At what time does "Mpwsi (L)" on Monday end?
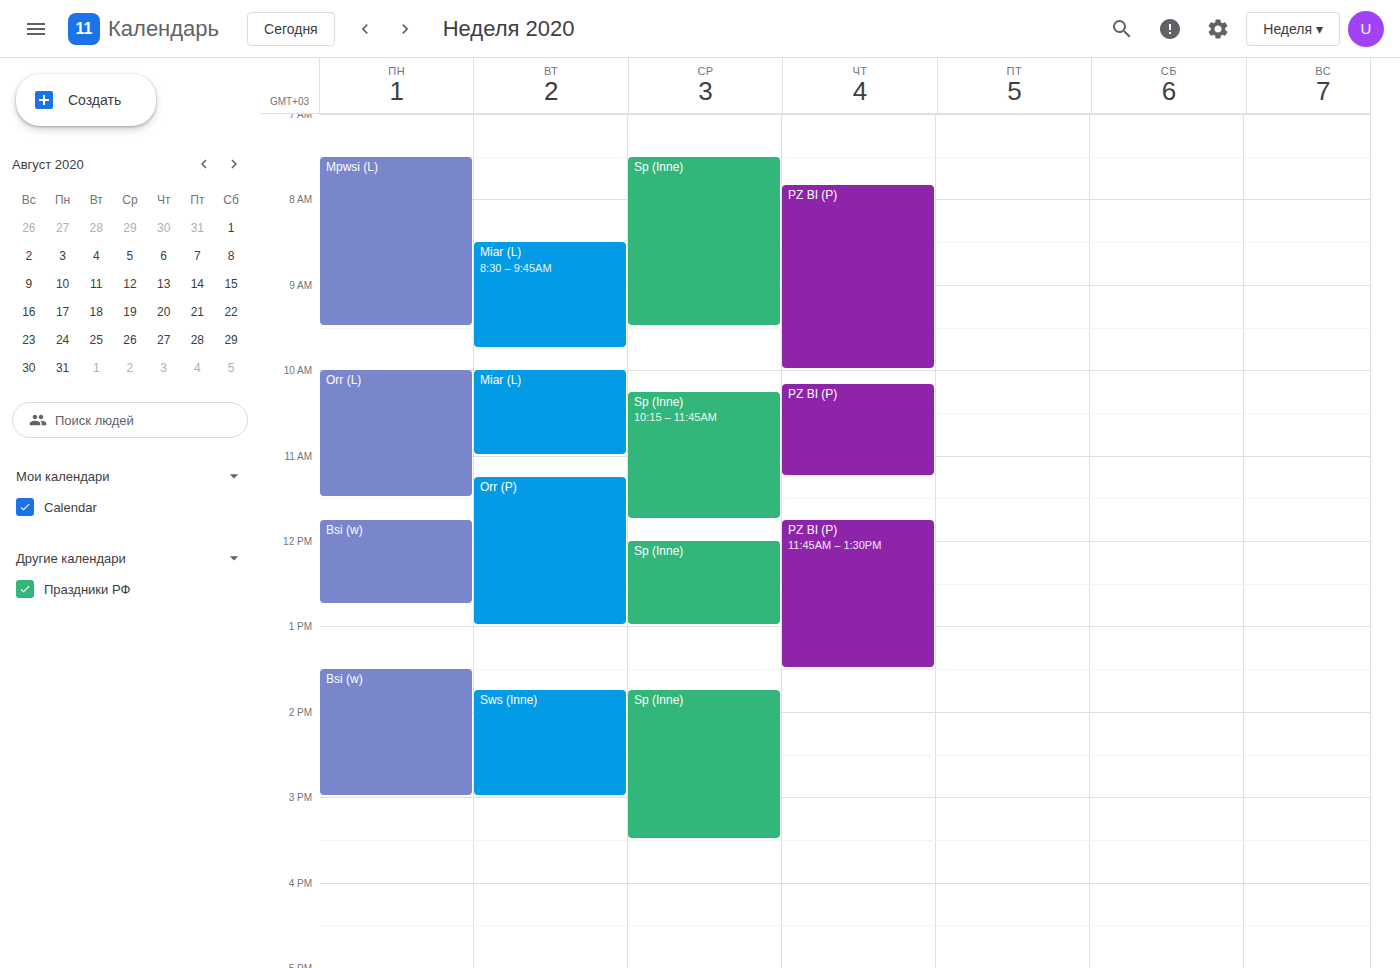
9:30 AM